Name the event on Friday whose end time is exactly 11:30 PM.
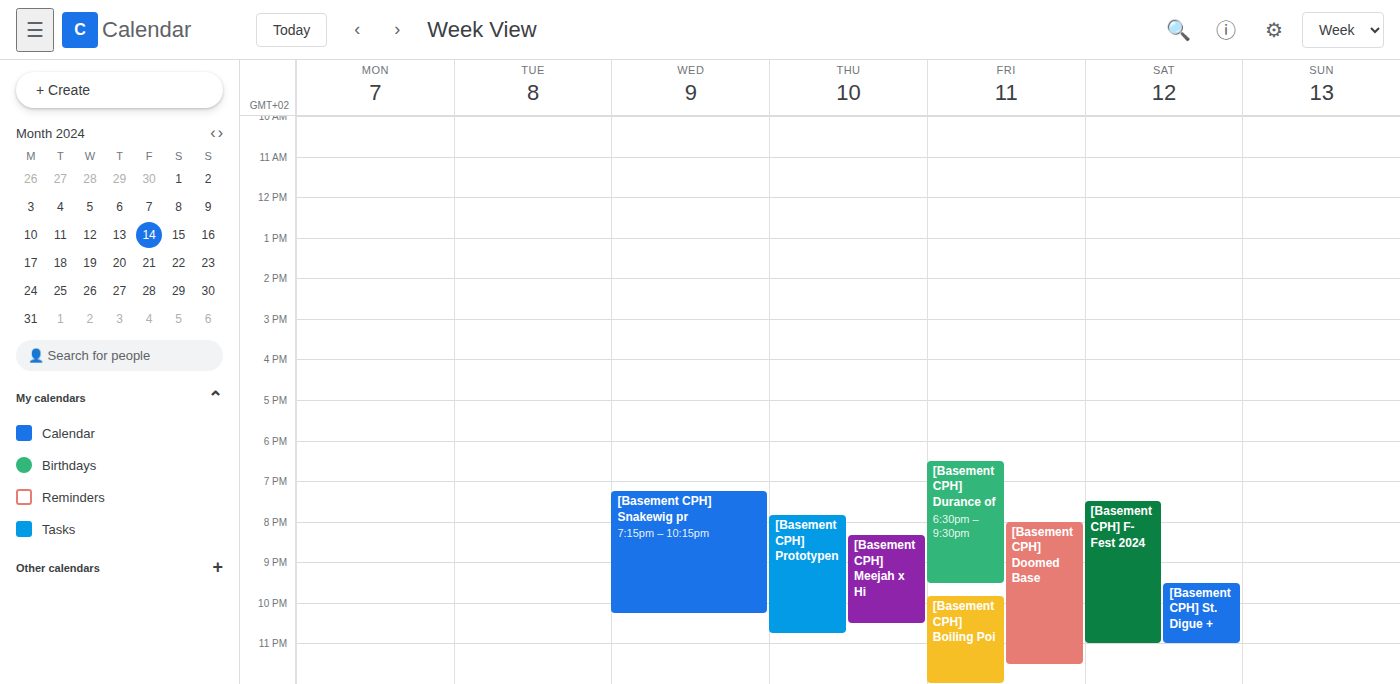
"[Basement CPH] Doomed Base"